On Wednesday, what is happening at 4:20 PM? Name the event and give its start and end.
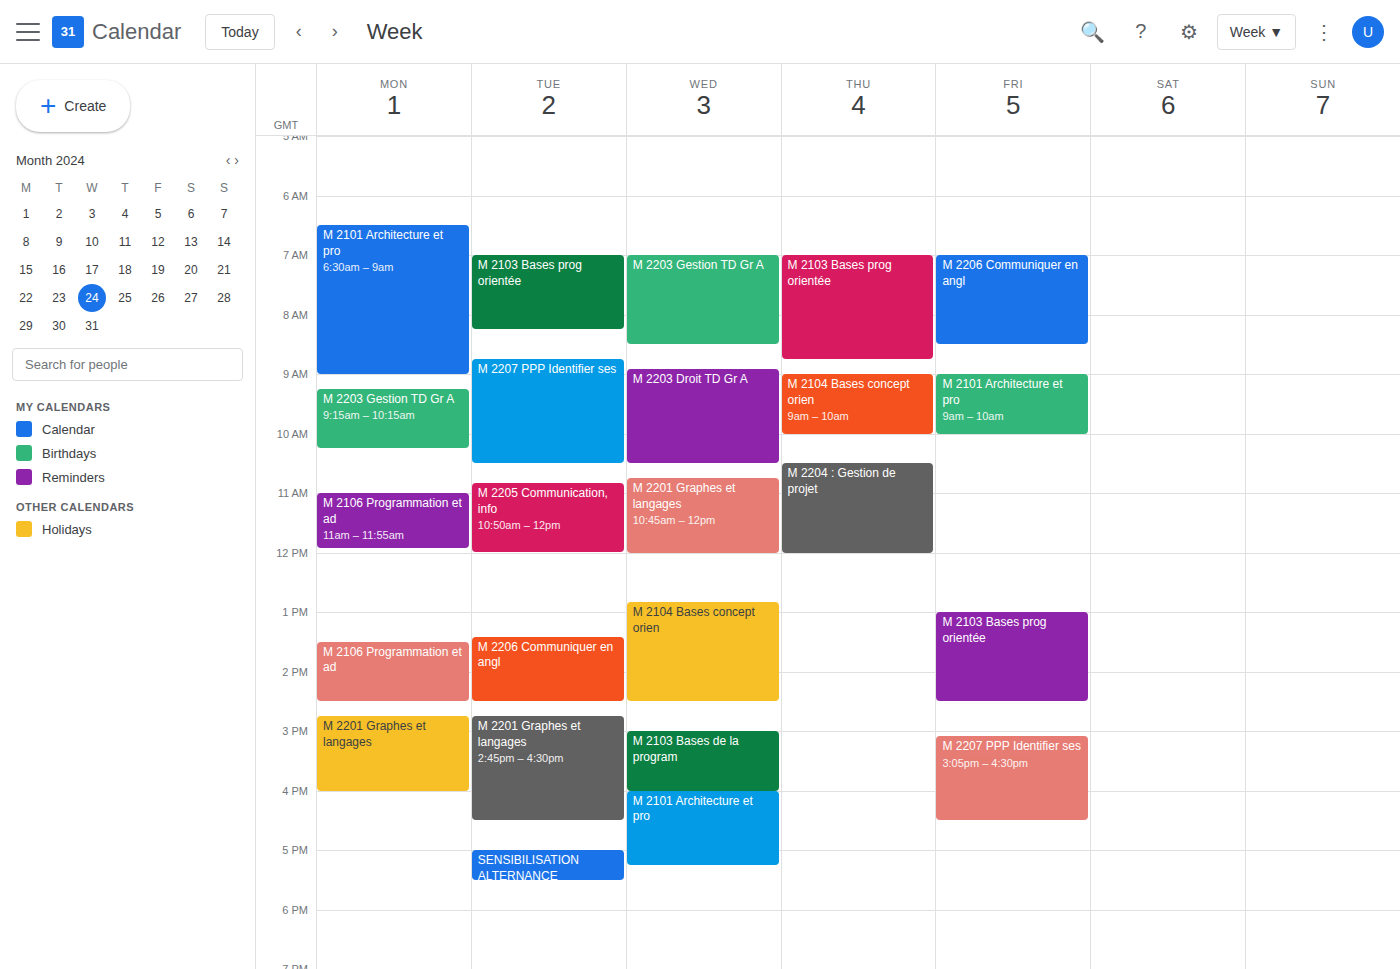
"M 2101 Architecture et pro", 4:00 PM to 5:15 PM